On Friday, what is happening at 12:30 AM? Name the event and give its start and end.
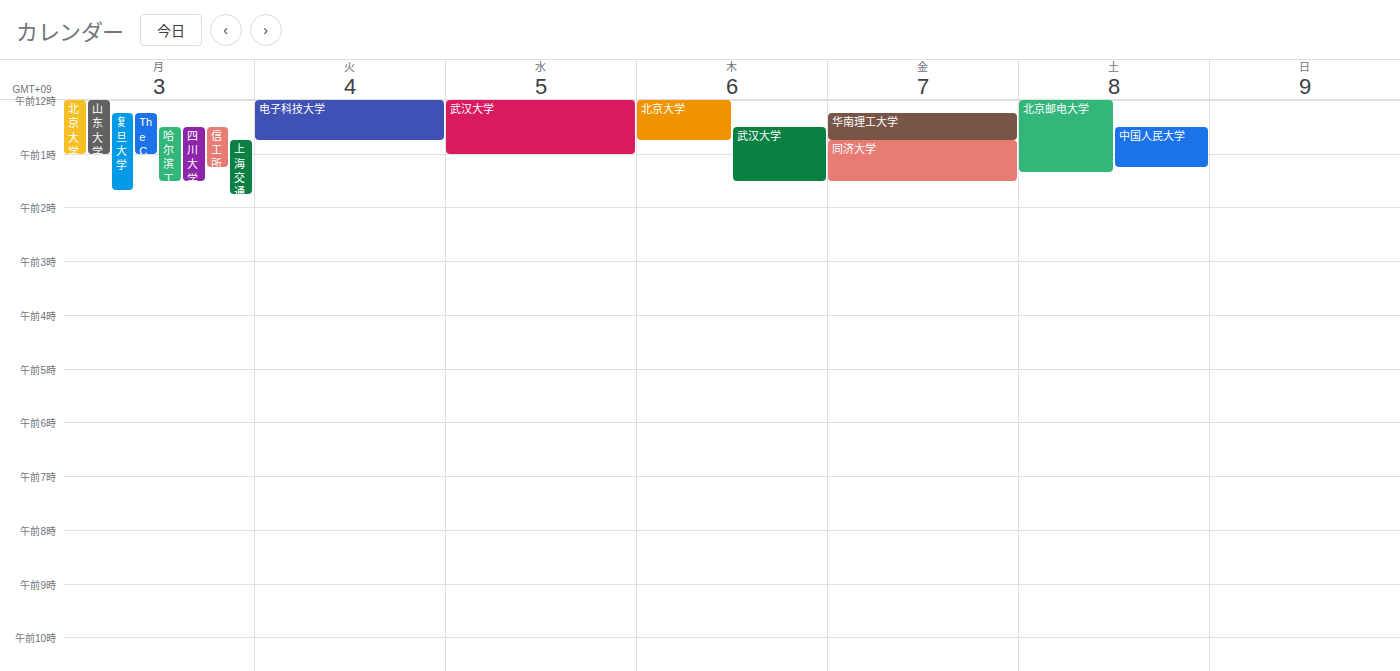
"华南理工大学", 12:15 AM to 12:45 AM